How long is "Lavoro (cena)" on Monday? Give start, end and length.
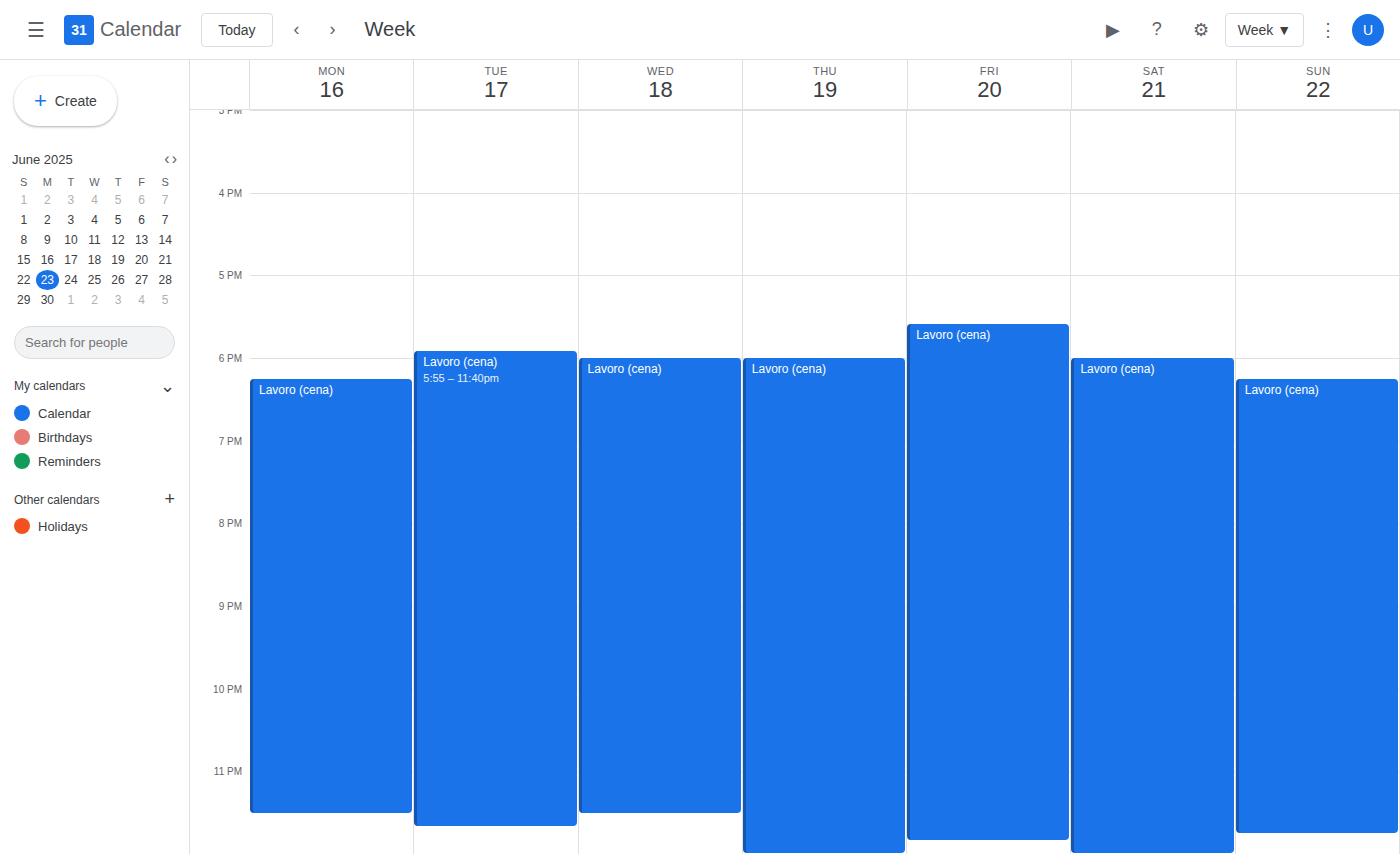
6:15 PM to 11:30 PM, 5 hours 15 minutes